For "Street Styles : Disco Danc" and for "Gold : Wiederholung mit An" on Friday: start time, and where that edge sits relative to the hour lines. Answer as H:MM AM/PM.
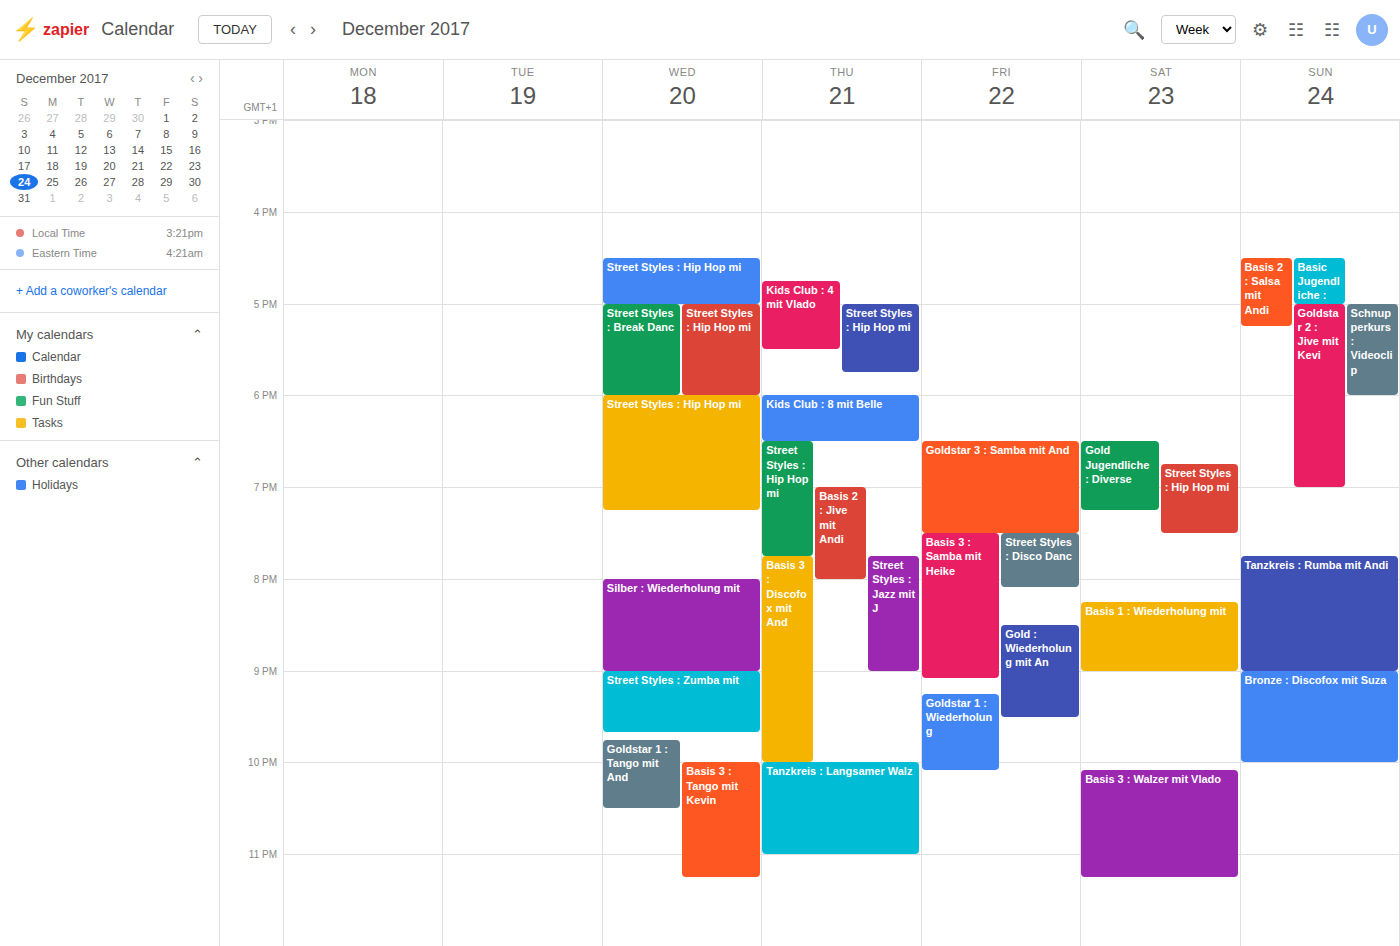
"Street Styles : Disco Danc": 7:30 PM, halfway between the 7 PM and 8 PM lines. "Gold : Wiederholung mit An": 8:30 PM, halfway between the 8 PM and 9 PM lines.